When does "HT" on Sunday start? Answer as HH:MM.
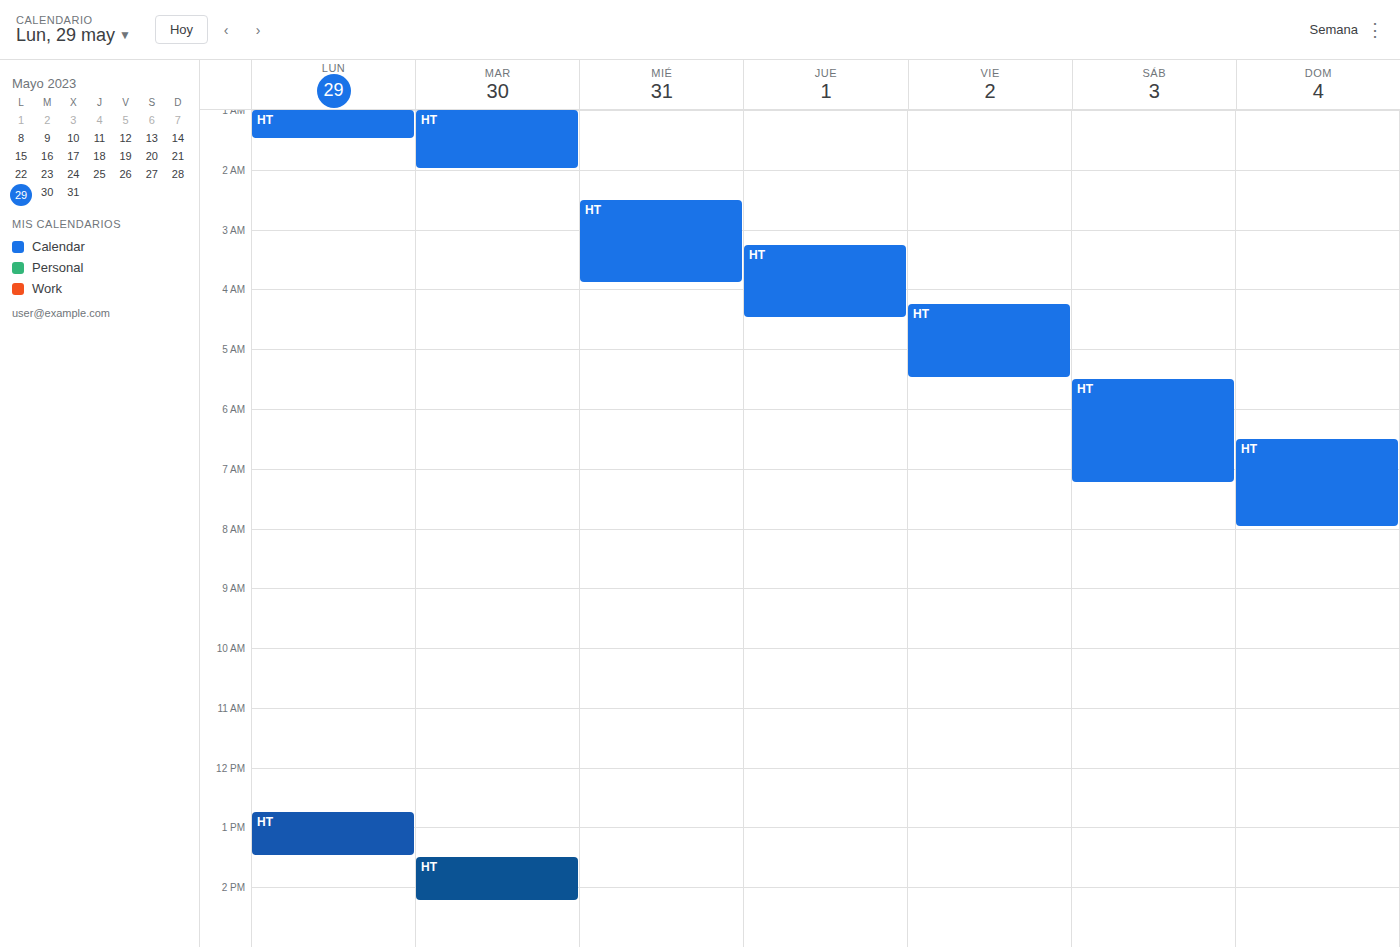
06:30